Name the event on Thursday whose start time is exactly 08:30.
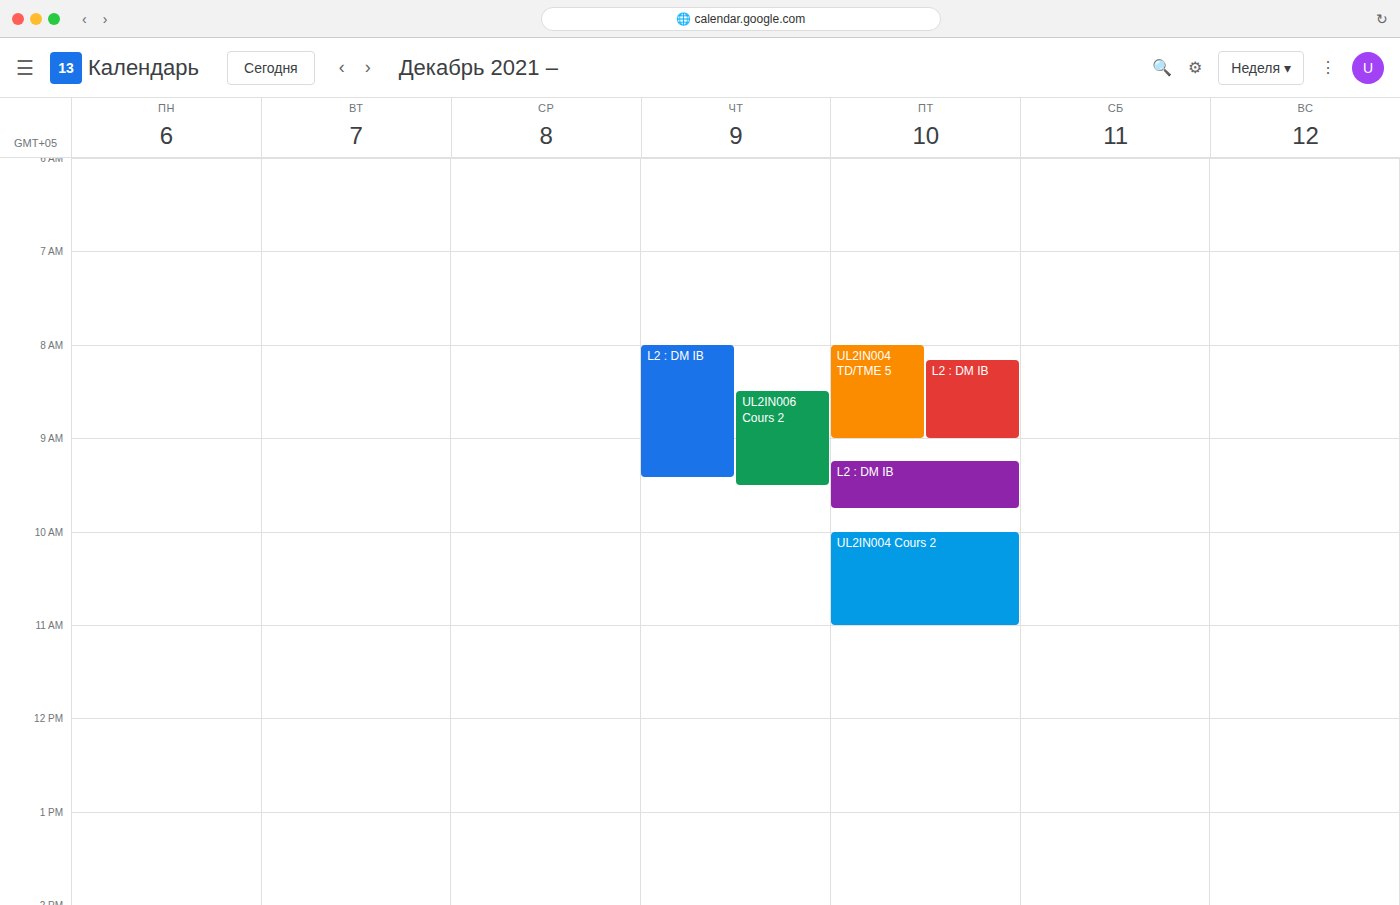
"UL2IN006 Cours 2"